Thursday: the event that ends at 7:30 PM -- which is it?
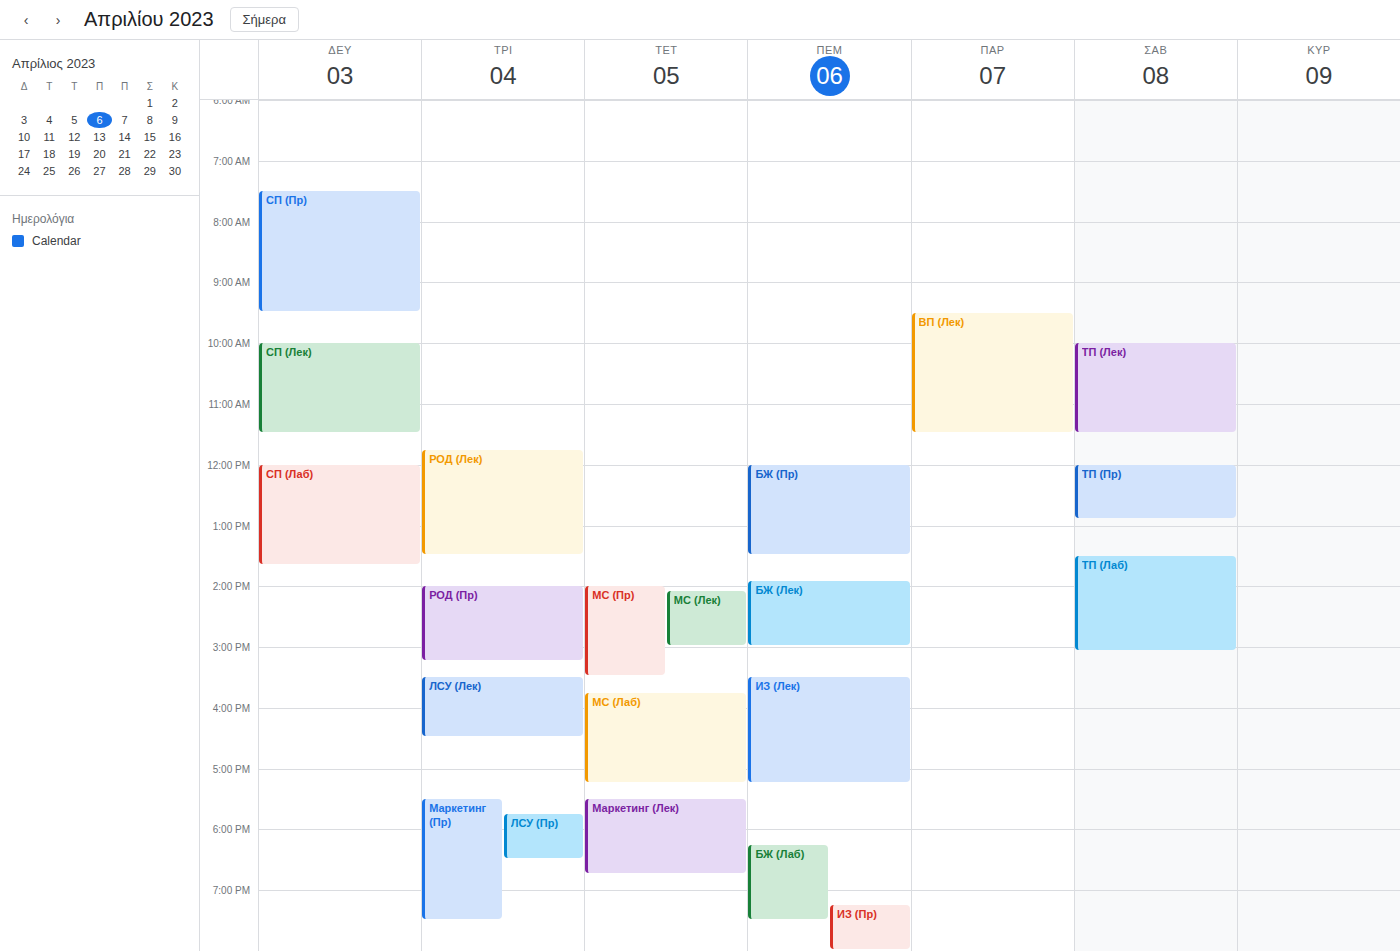
"БЖ (Лаб)"